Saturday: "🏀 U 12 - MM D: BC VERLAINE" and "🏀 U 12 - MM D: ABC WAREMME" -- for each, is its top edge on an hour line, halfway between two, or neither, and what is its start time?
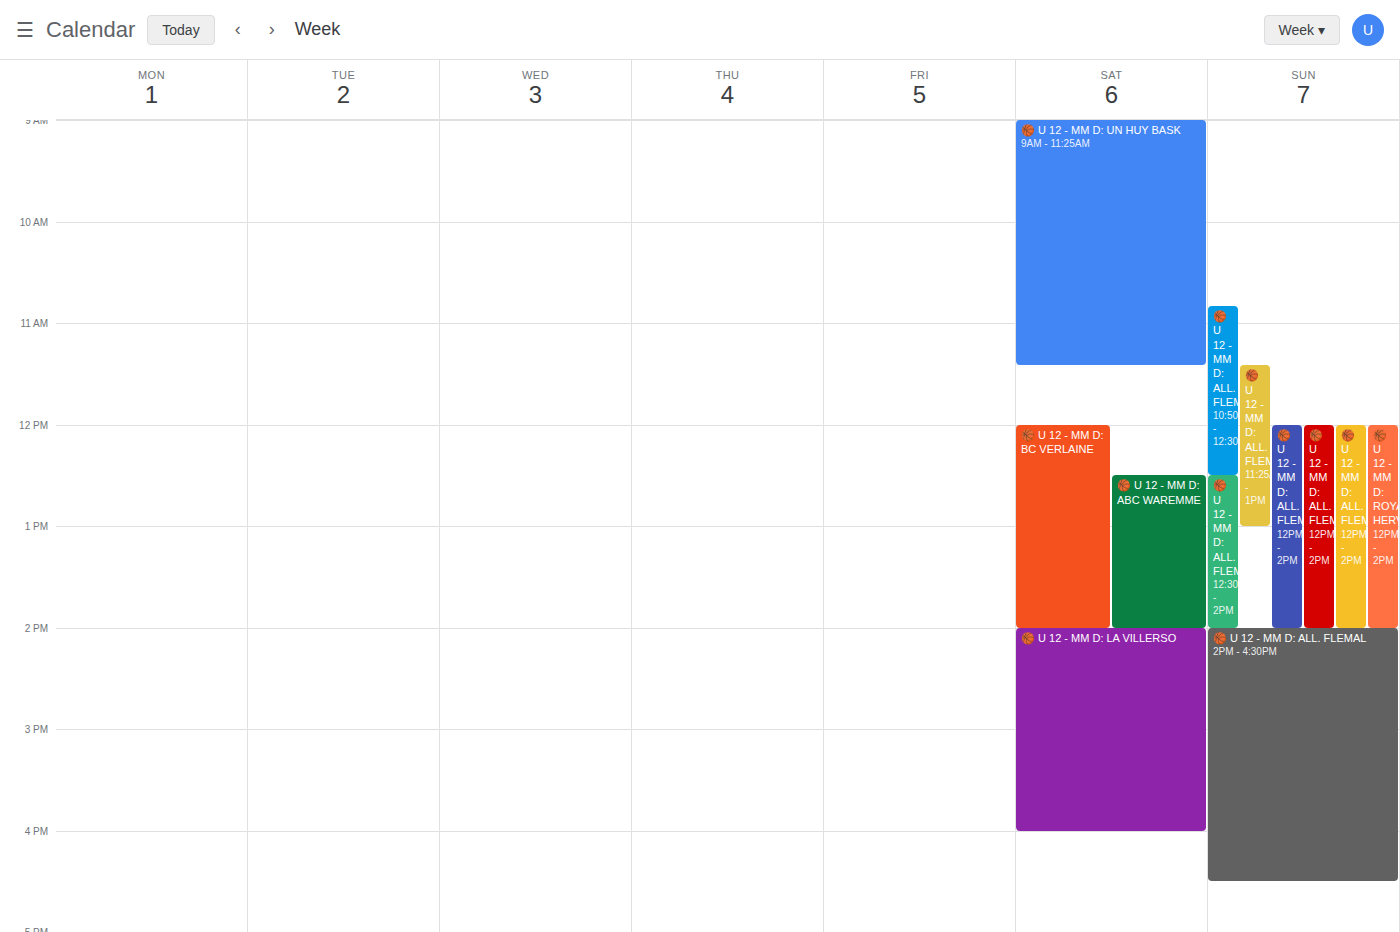
"🏀 U 12 - MM D: BC VERLAINE": 12:00 PM, exactly on the 12 PM line. "🏀 U 12 - MM D: ABC WAREMME": 12:30 PM, halfway between the 12 PM and 1 PM lines.